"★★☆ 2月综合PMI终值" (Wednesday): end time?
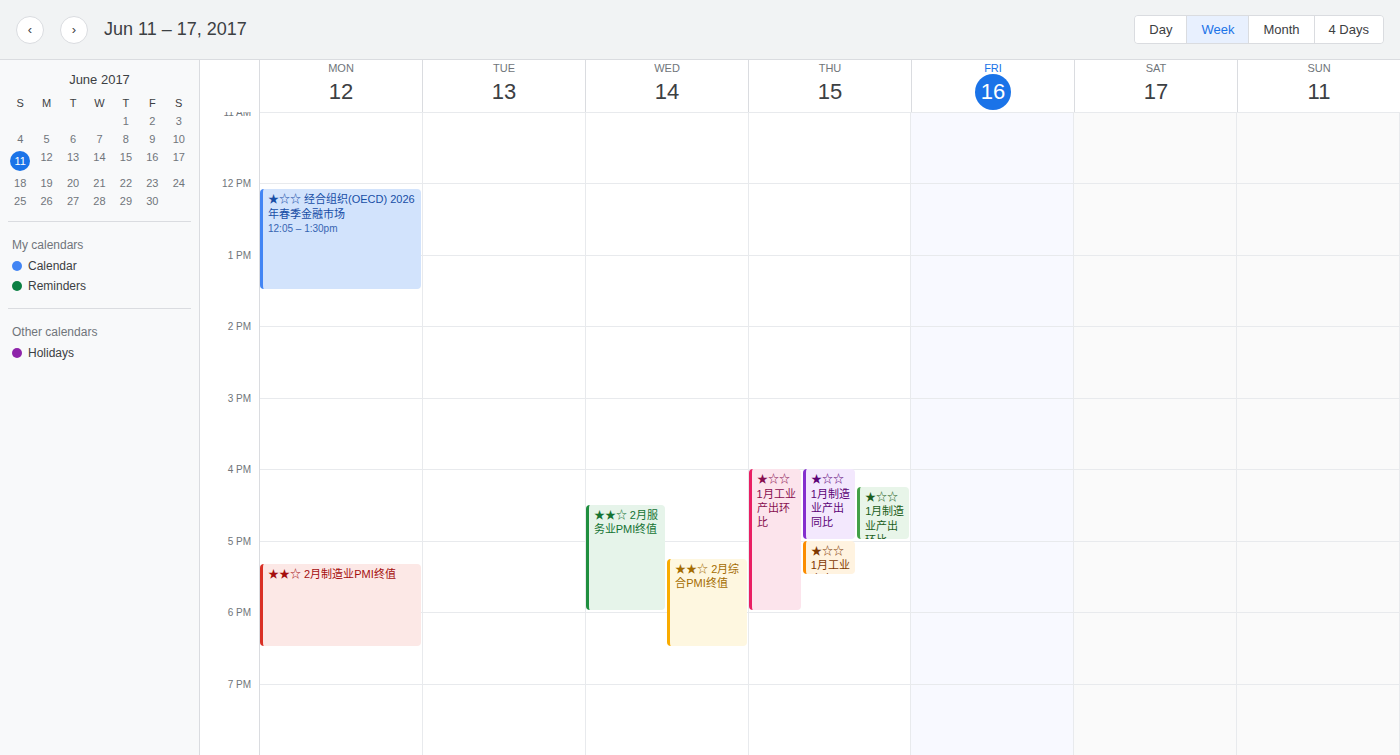
6:30 PM